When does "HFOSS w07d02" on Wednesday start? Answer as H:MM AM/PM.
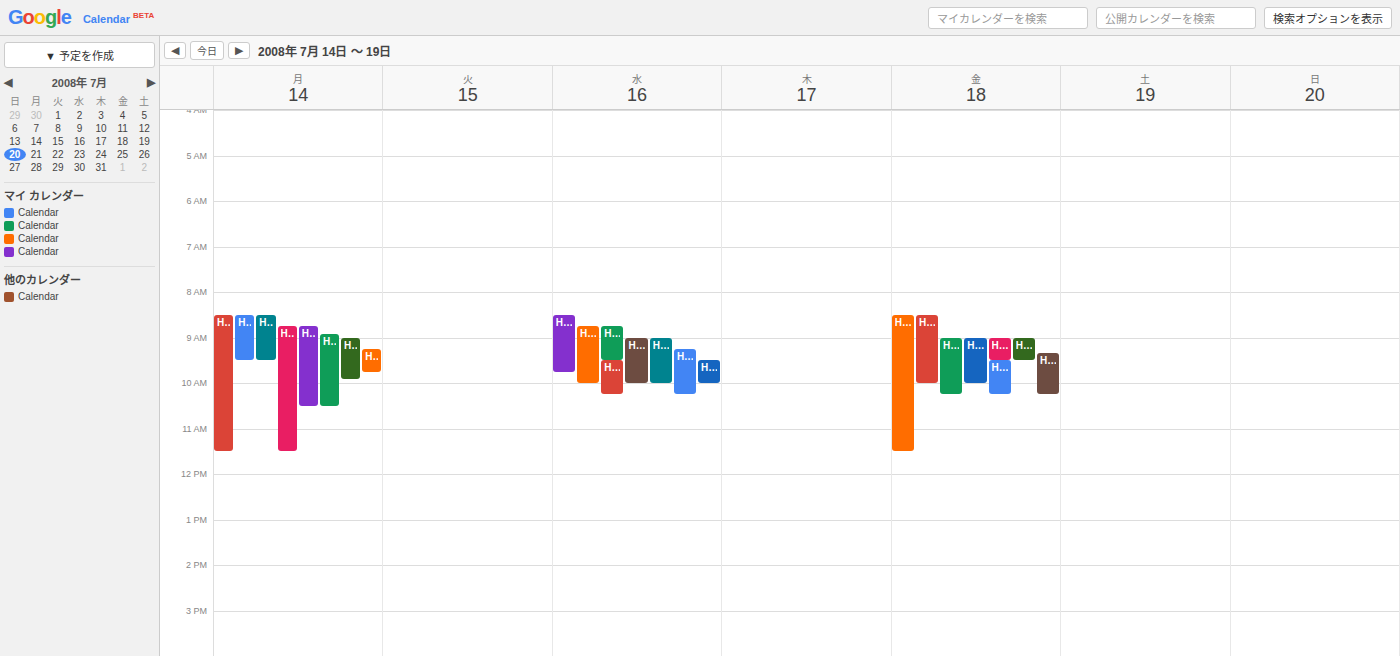
8:45 AM